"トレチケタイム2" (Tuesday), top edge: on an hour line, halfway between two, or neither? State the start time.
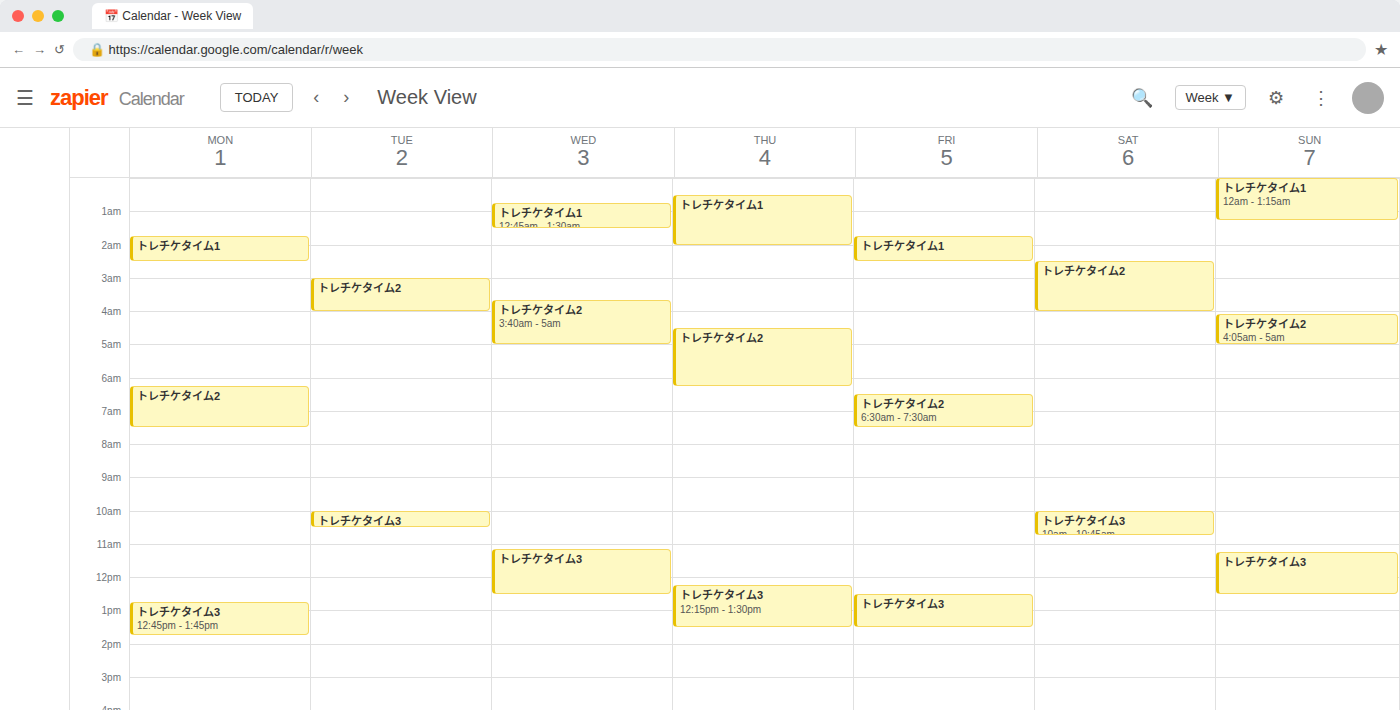
3:00 AM -- exactly on the 3 AM line.